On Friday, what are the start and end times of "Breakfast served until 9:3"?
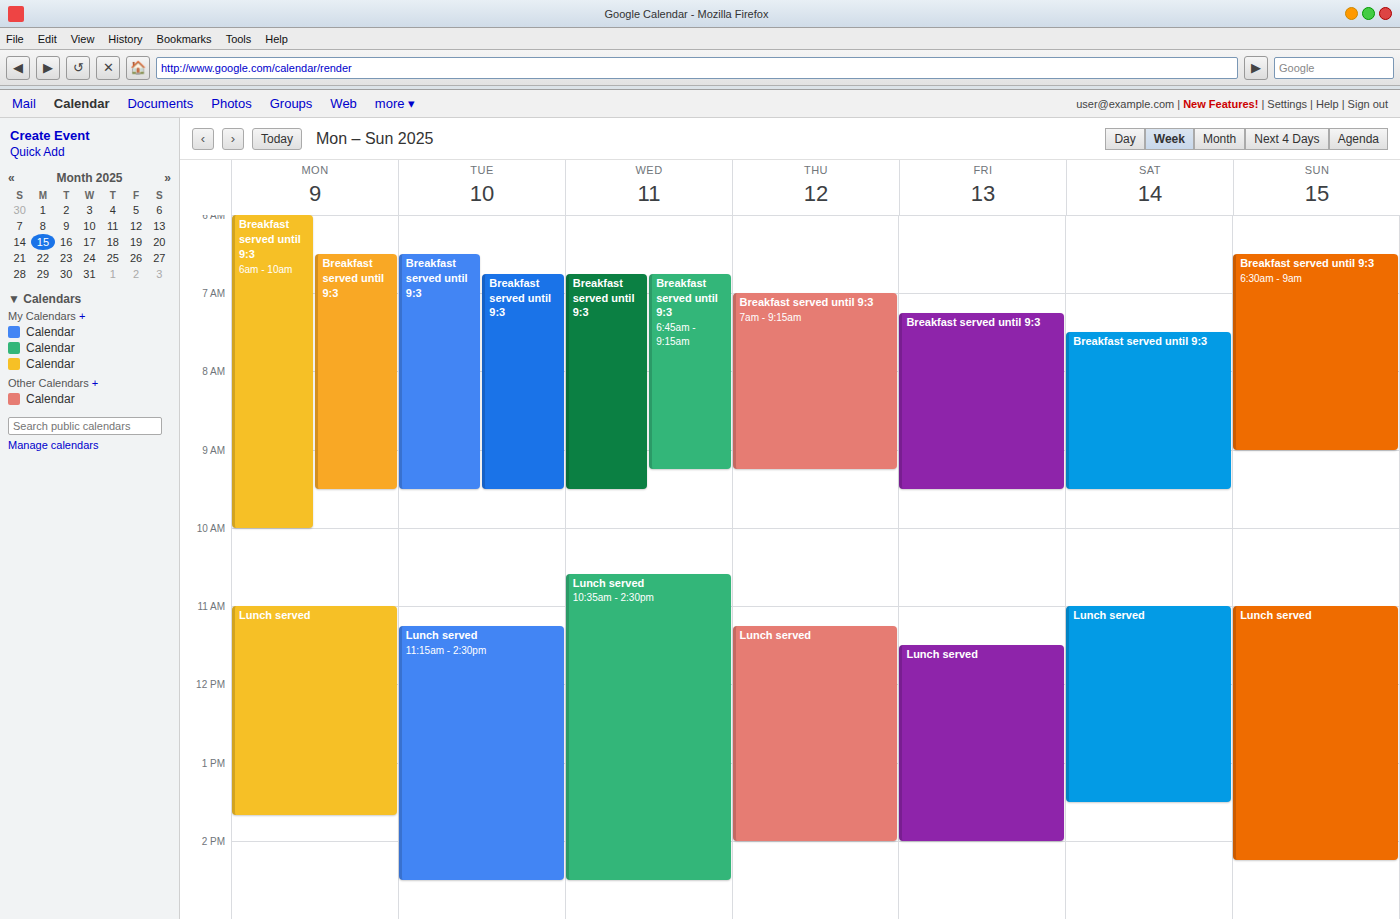
7:15 AM to 9:30 AM